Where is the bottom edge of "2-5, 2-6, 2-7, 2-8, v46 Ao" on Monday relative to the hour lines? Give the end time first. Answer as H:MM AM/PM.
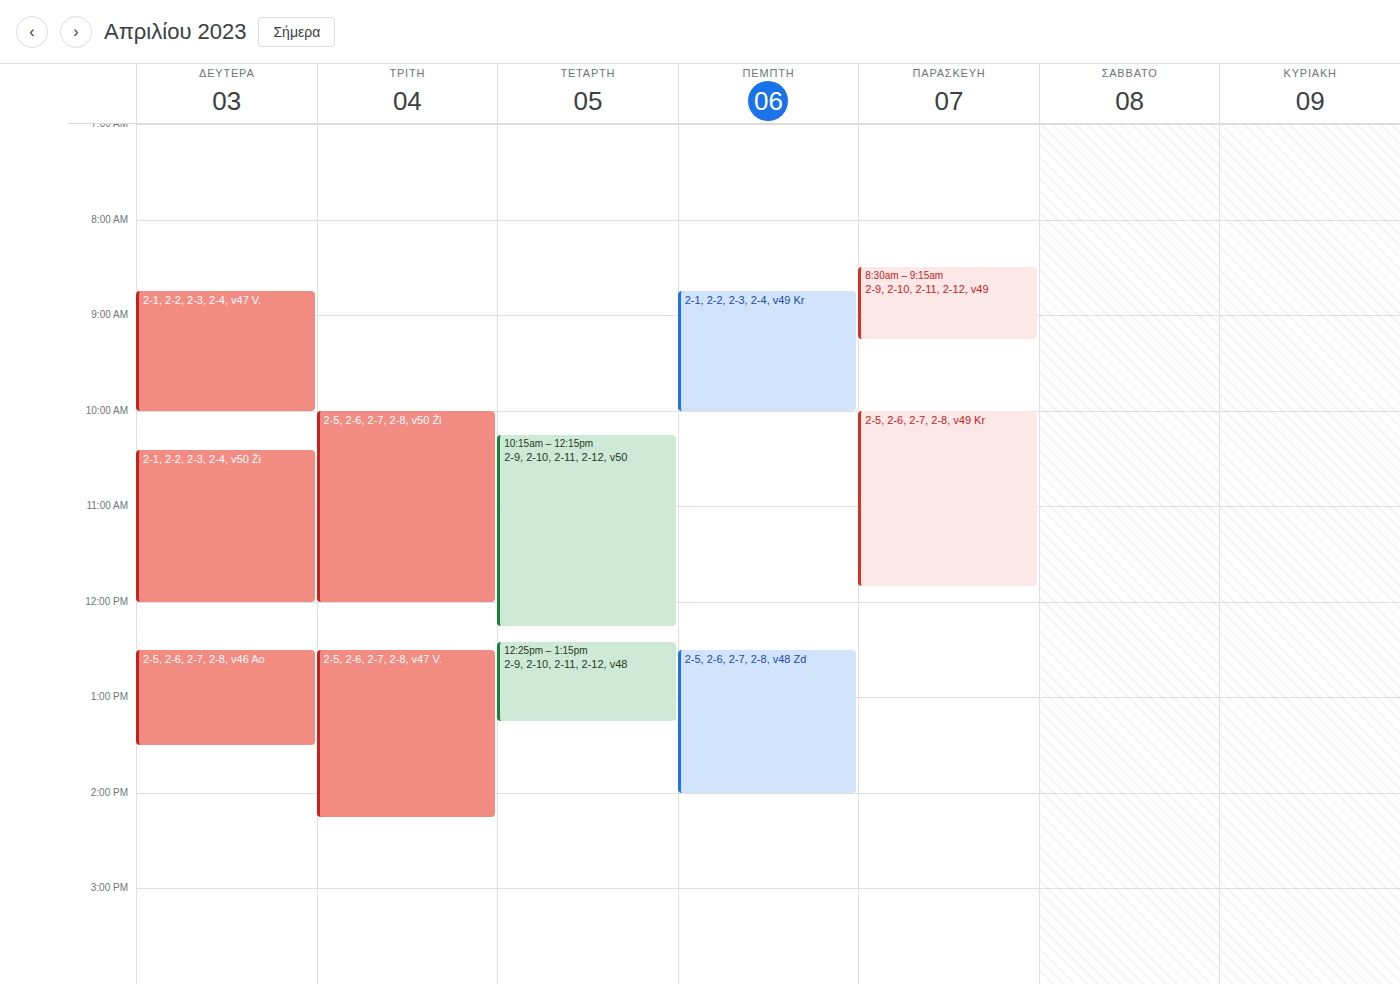
1:30 PM -- halfway between the 1 PM and 2 PM lines.